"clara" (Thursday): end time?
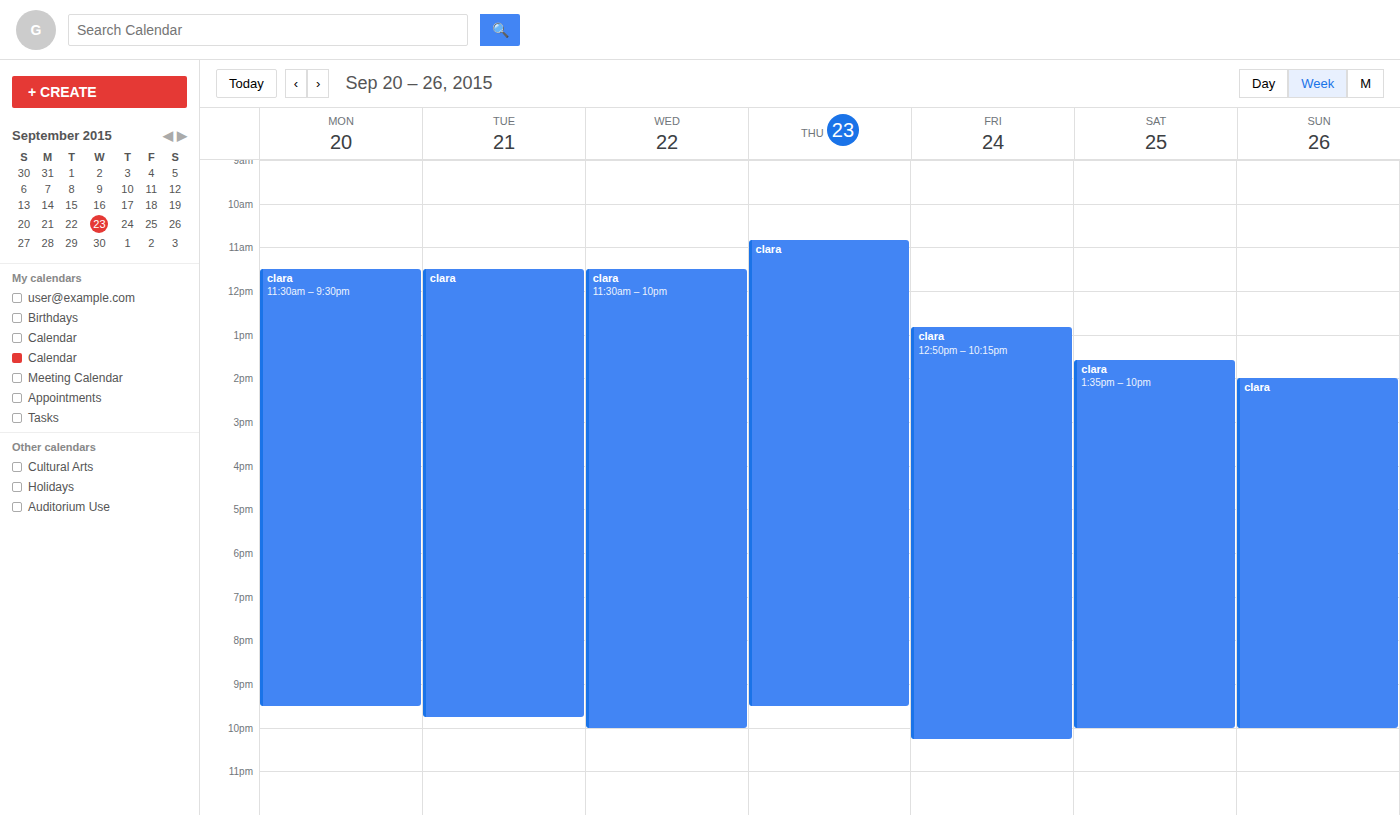
9:30 PM